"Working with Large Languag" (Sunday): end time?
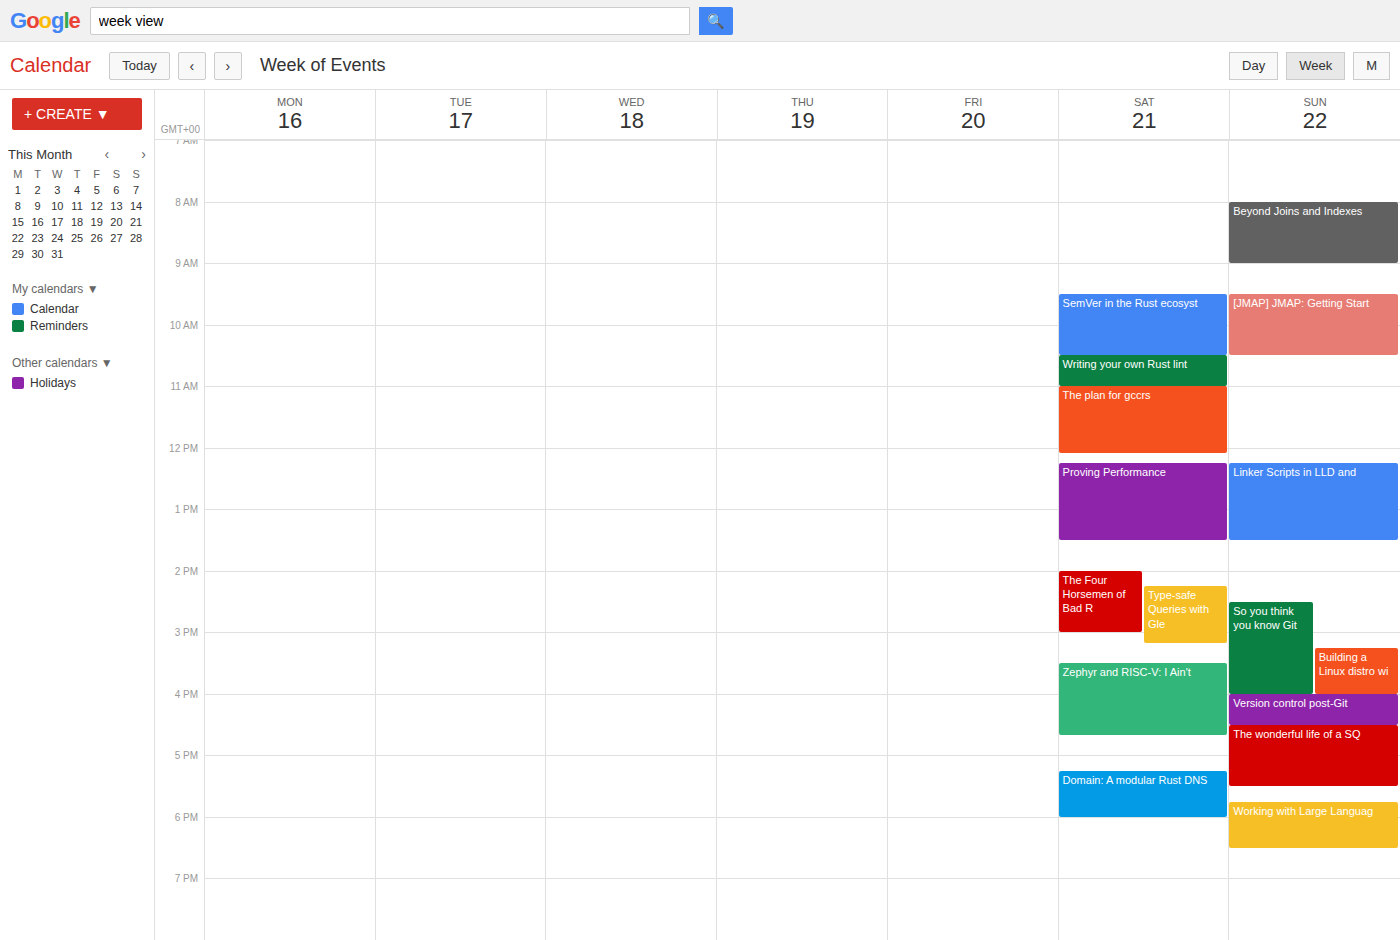
6:30 PM